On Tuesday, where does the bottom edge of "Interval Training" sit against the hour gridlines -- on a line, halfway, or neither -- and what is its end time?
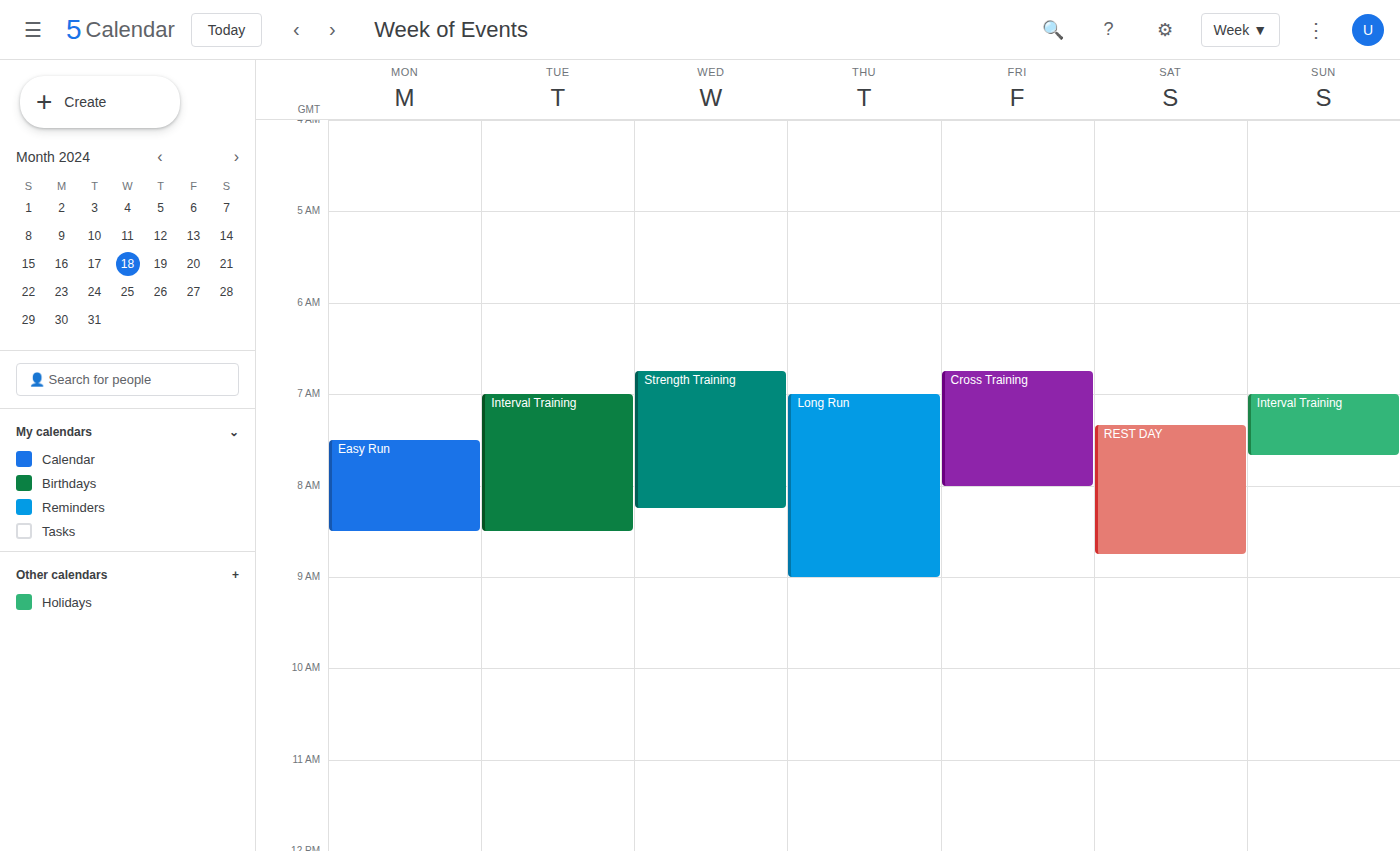
8:30 AM -- halfway between the 8 AM and 9 AM lines.